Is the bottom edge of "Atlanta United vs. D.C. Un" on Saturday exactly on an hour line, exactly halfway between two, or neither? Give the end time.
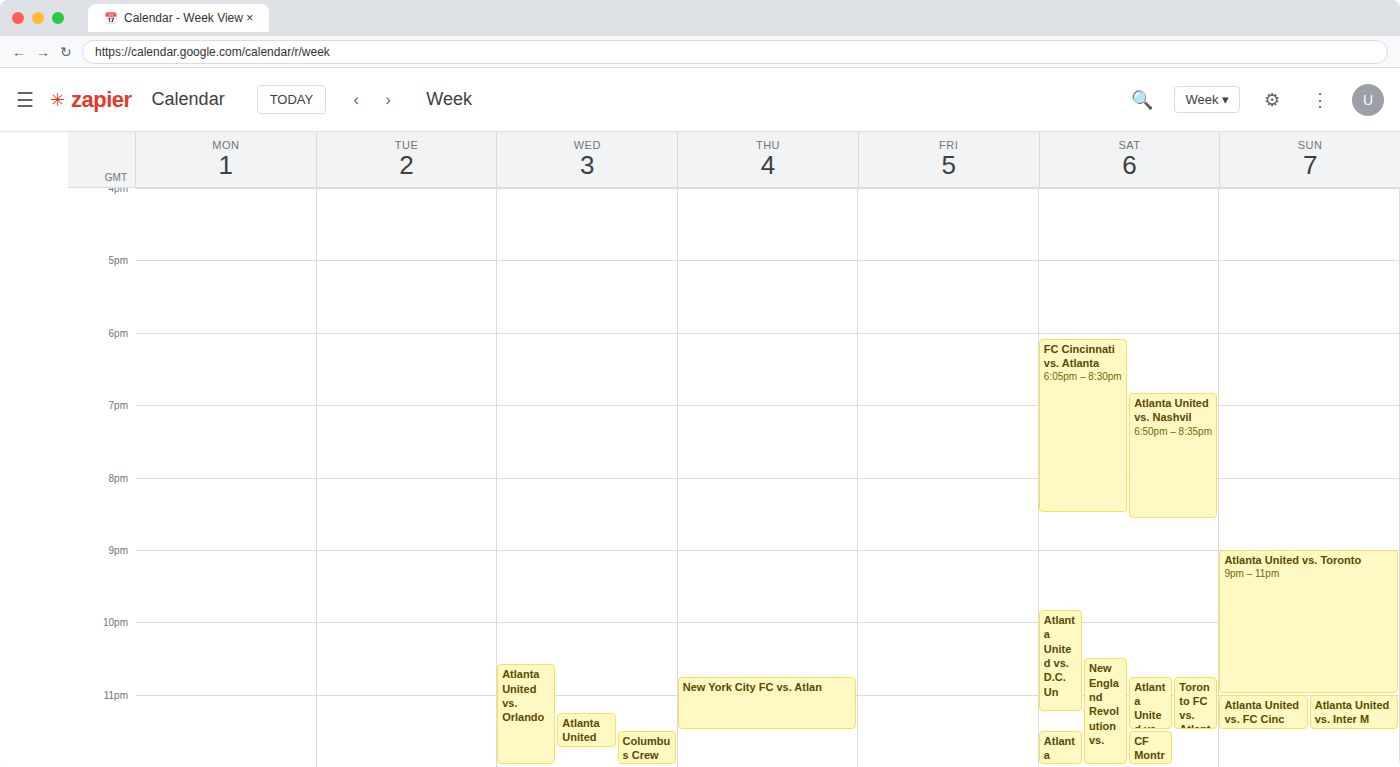
11:15 PM -- neither: a quarter of the way from the 11 PM line to the 12 AM line.